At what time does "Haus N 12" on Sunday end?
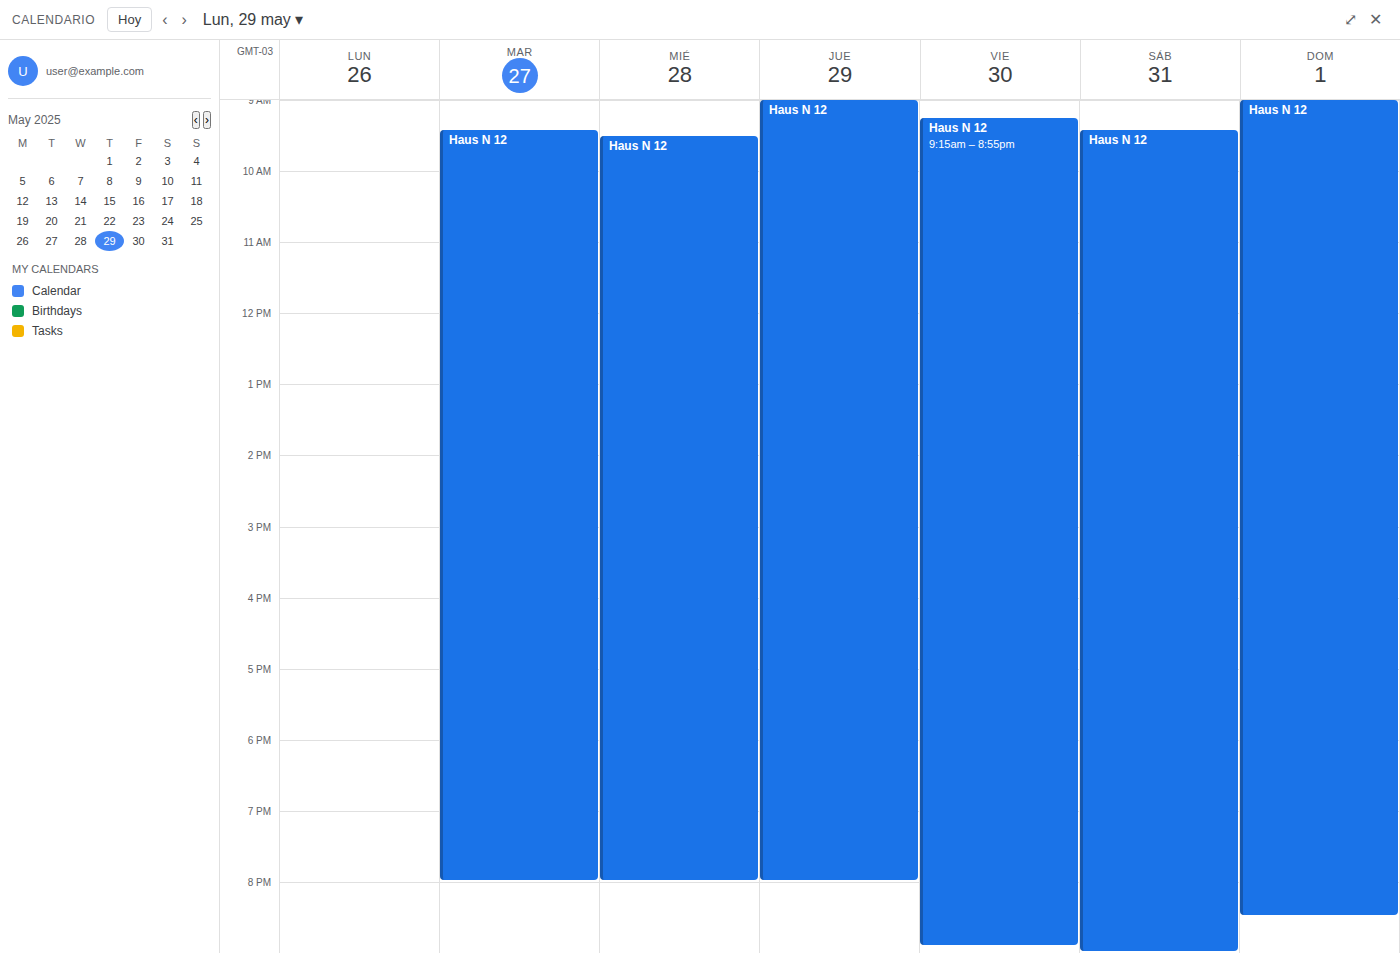
8:30 PM